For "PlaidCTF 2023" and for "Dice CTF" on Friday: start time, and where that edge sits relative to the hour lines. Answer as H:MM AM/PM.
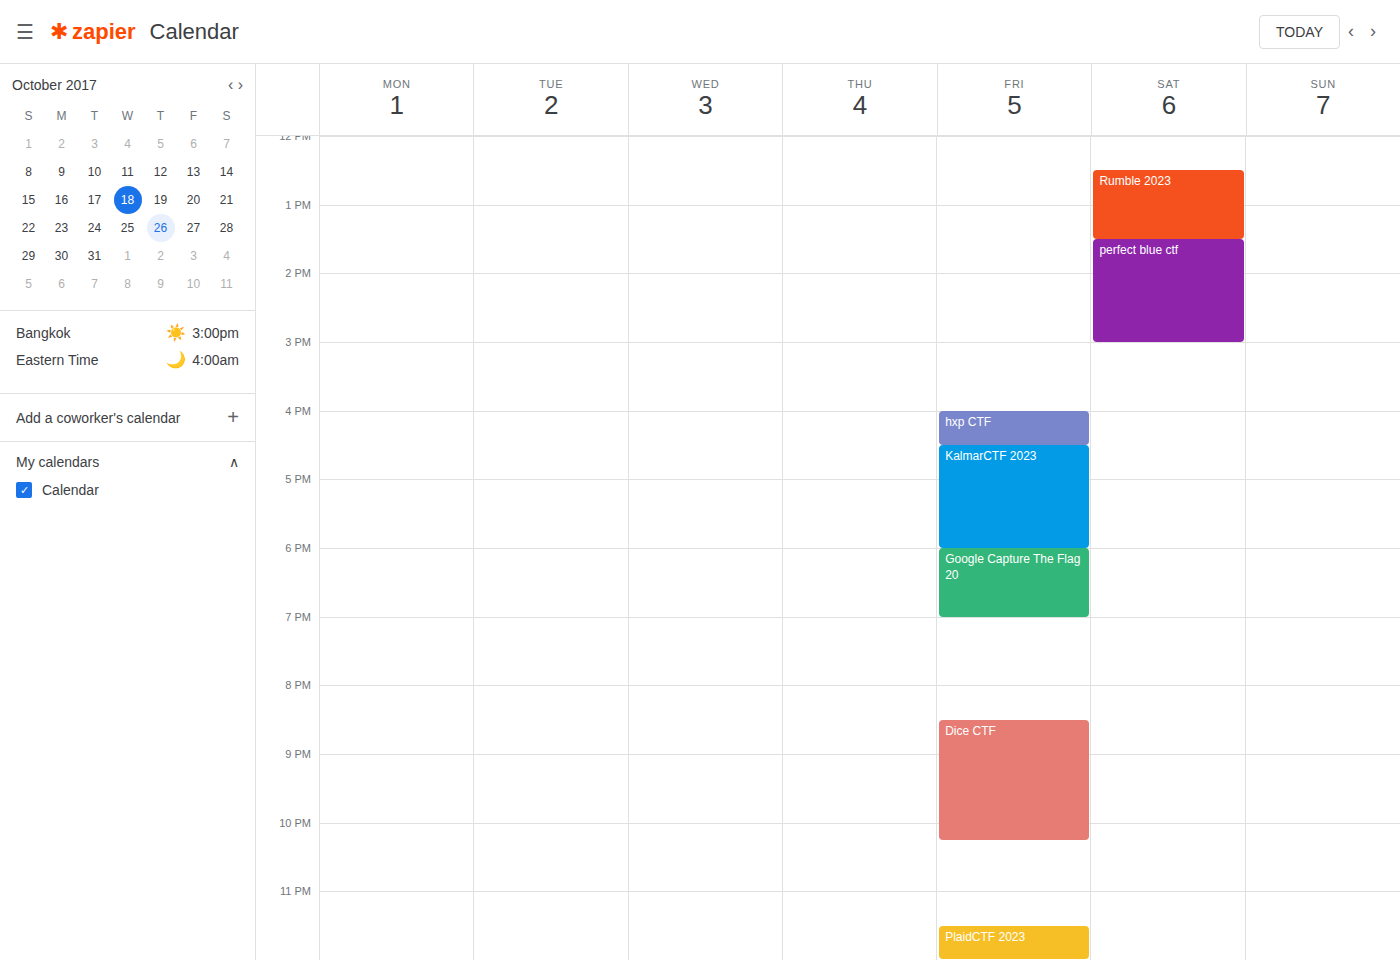
"PlaidCTF 2023": 11:30 PM, halfway between the 11 PM and 12 AM lines. "Dice CTF": 8:30 PM, halfway between the 8 PM and 9 PM lines.